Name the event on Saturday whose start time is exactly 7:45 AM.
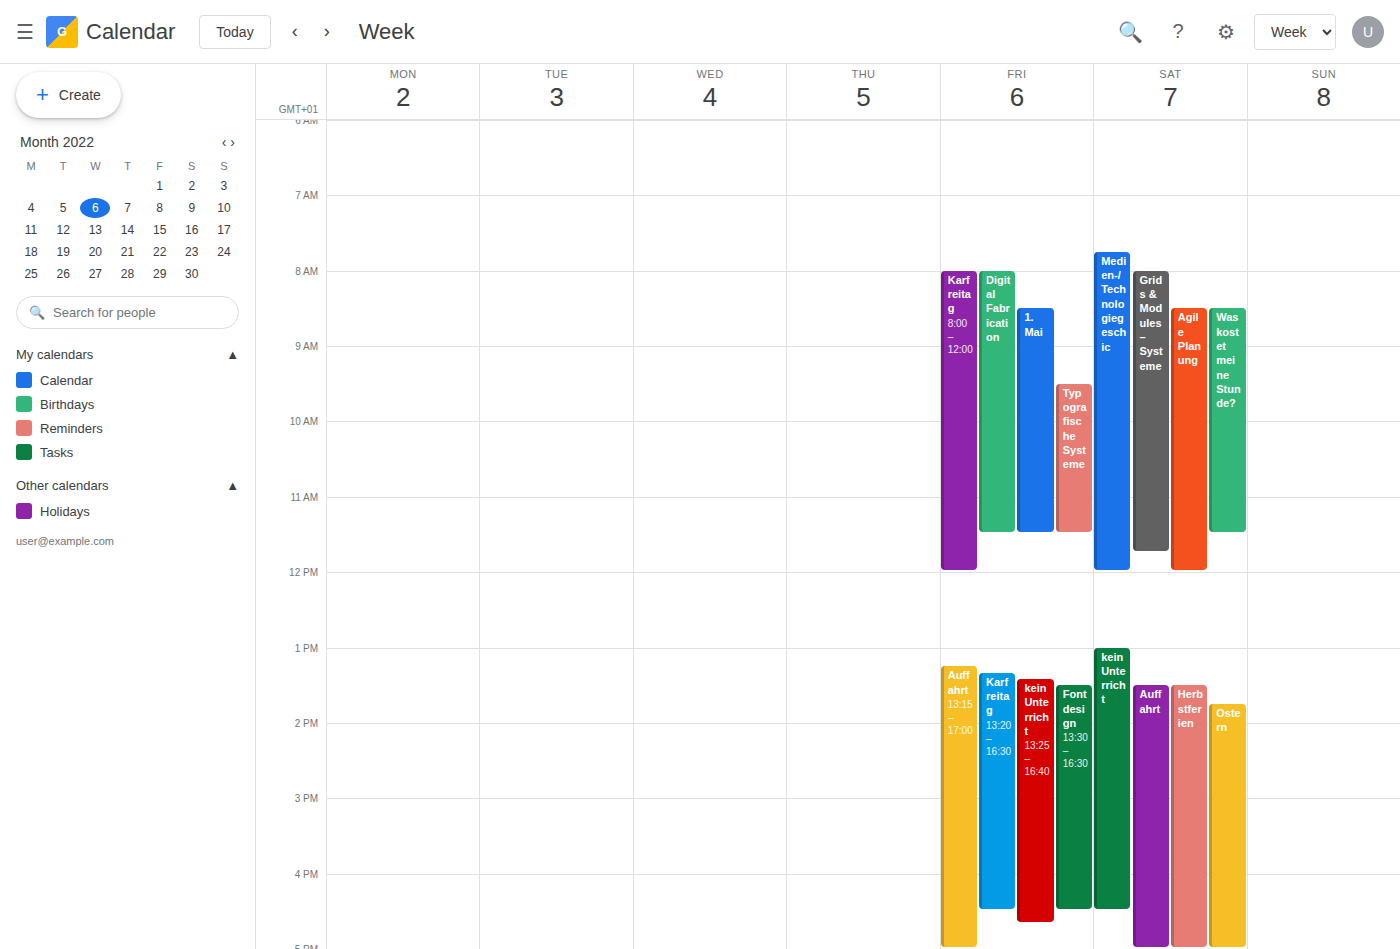
"Medien-/Technologiegeschic"